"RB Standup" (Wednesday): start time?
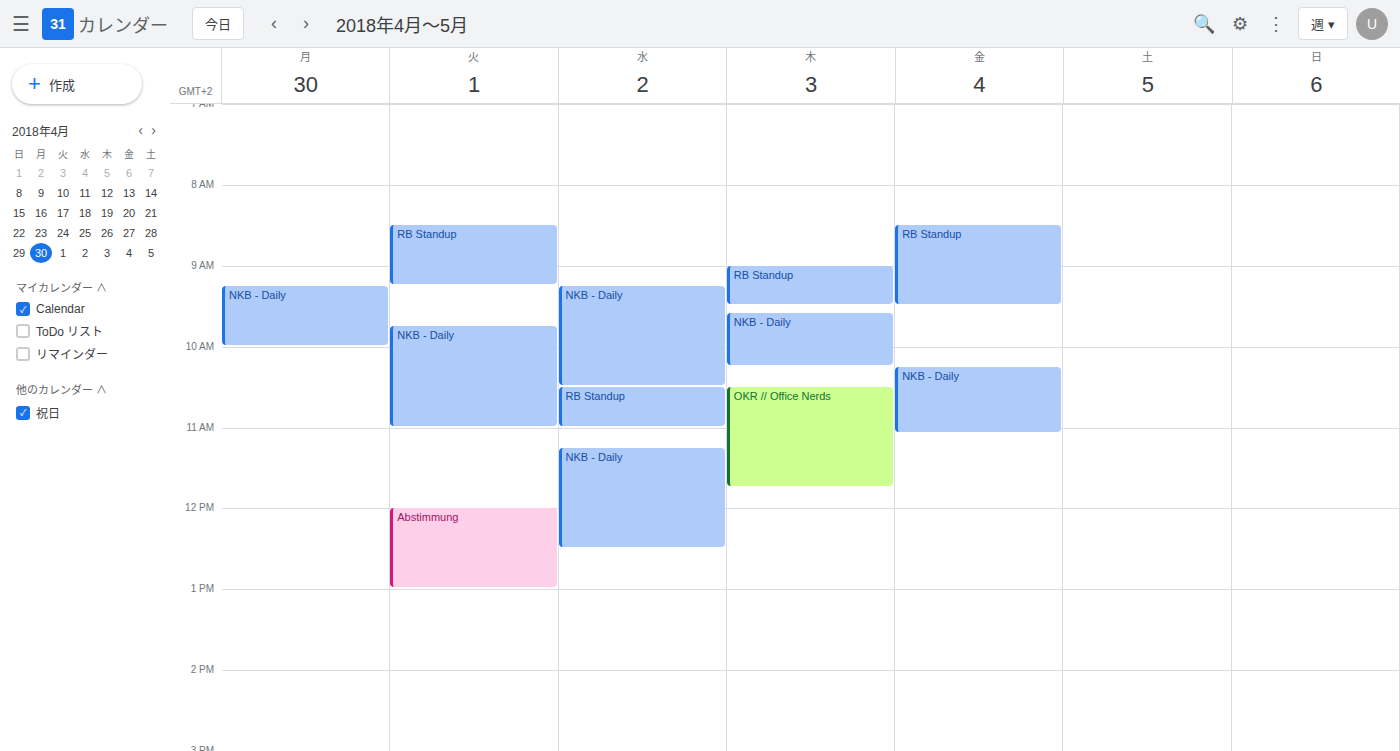
10:30 AM